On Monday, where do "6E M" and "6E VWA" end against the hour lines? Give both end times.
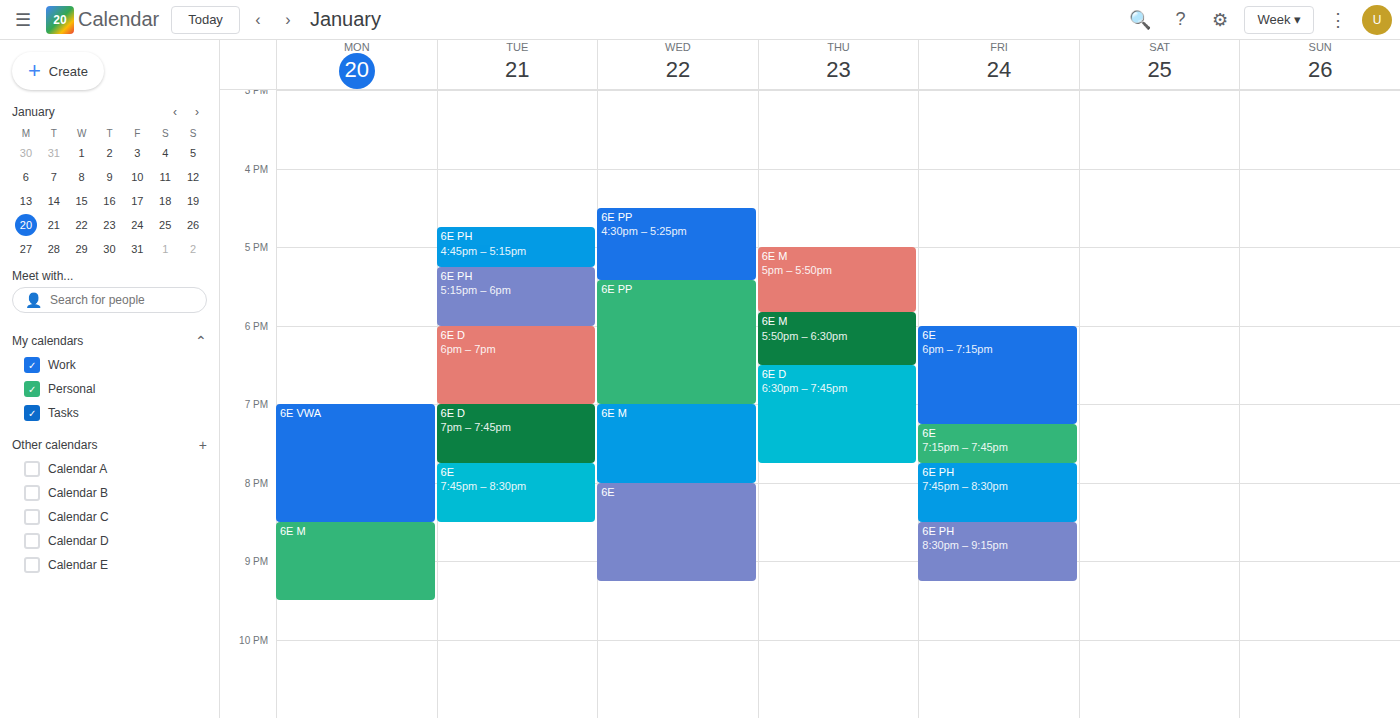
"6E M": 9:30 PM, halfway between the 9 PM and 10 PM lines. "6E VWA": 8:30 PM, halfway between the 8 PM and 9 PM lines.